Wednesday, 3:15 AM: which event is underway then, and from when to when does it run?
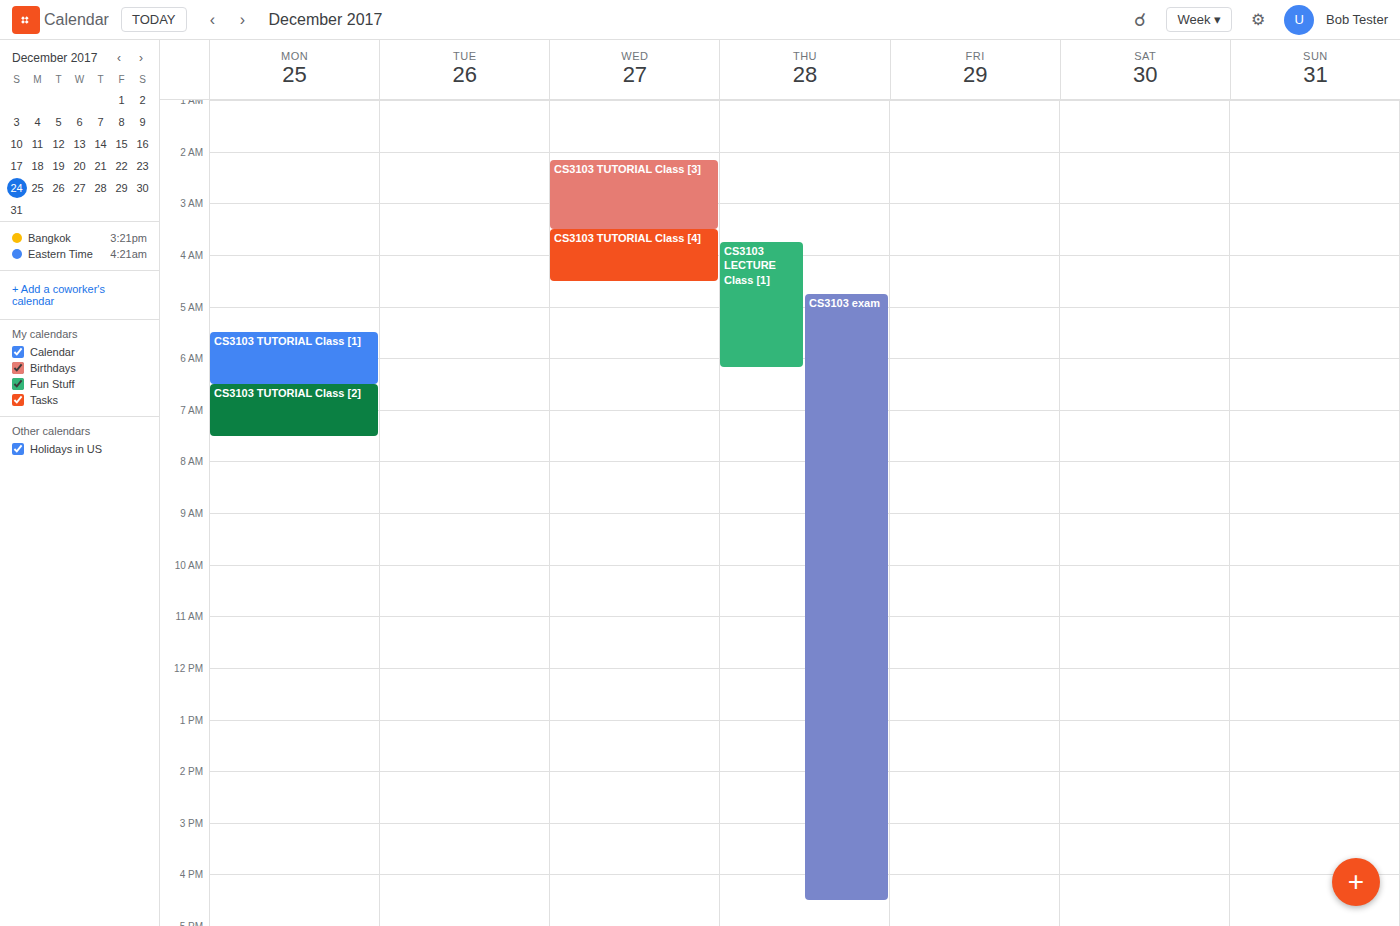
"CS3103 TUTORIAL Class [3]", 2:10 AM to 3:30 AM